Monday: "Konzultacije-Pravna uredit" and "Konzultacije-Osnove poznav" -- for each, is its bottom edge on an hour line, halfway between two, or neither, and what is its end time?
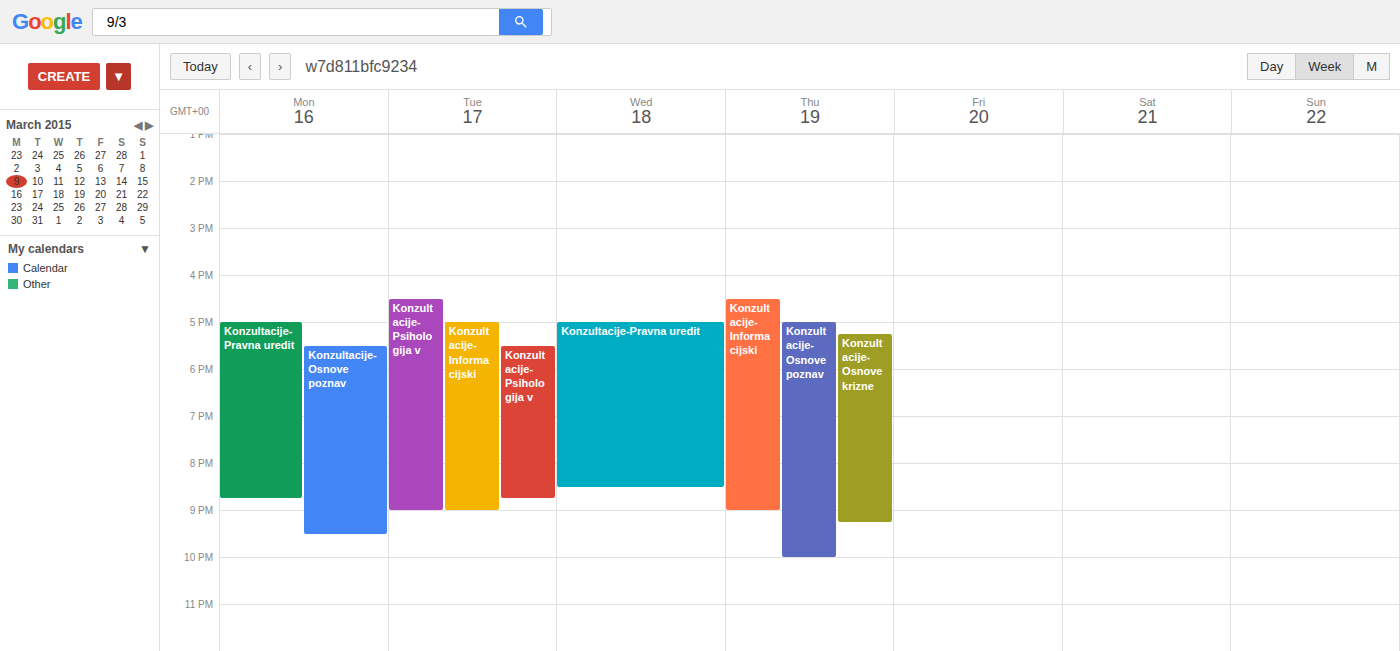
"Konzultacije-Pravna uredit": 20:45, neither: three quarters of the way from the 20:00 line to the 21:00 line. "Konzultacije-Osnove poznav": 21:30, halfway between the 21:00 and 22:00 lines.